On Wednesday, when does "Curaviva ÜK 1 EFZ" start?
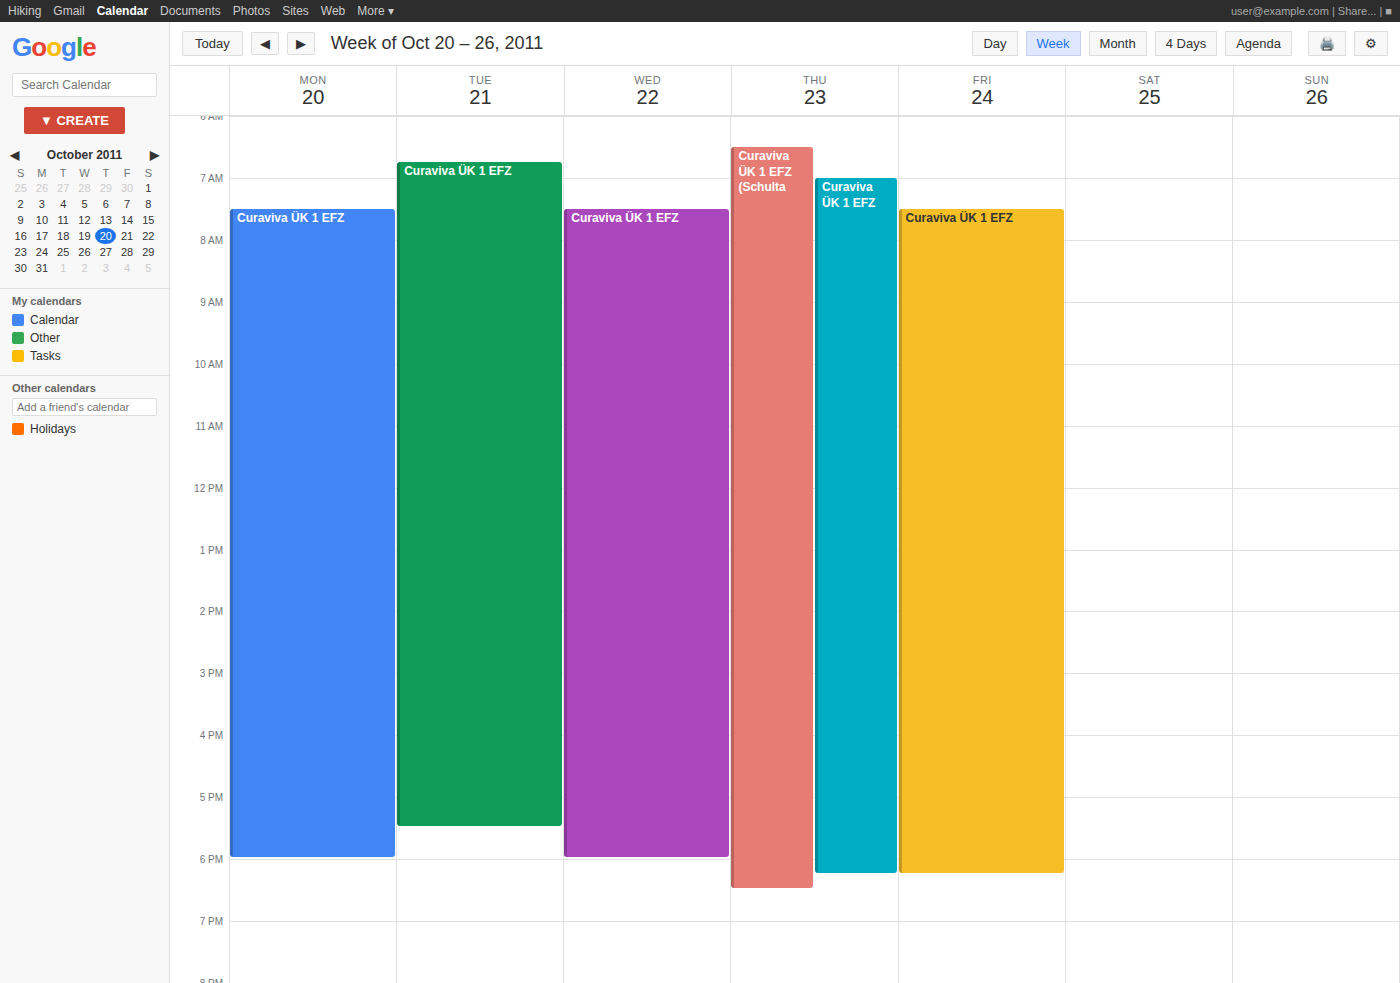
7:30 AM